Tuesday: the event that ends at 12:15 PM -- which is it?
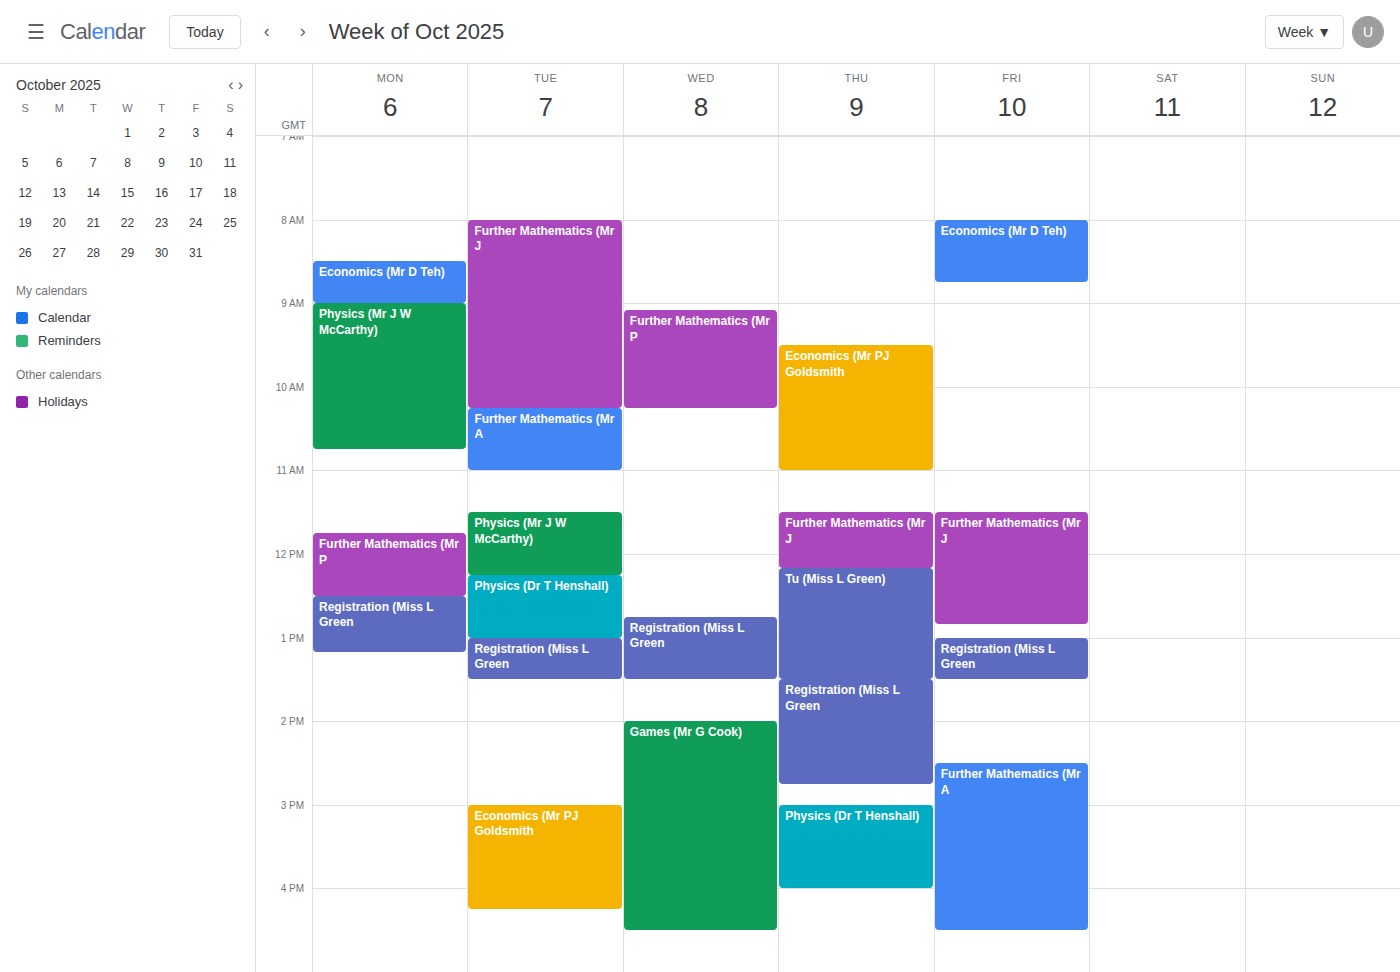
"Physics (Mr J W McCarthy)"